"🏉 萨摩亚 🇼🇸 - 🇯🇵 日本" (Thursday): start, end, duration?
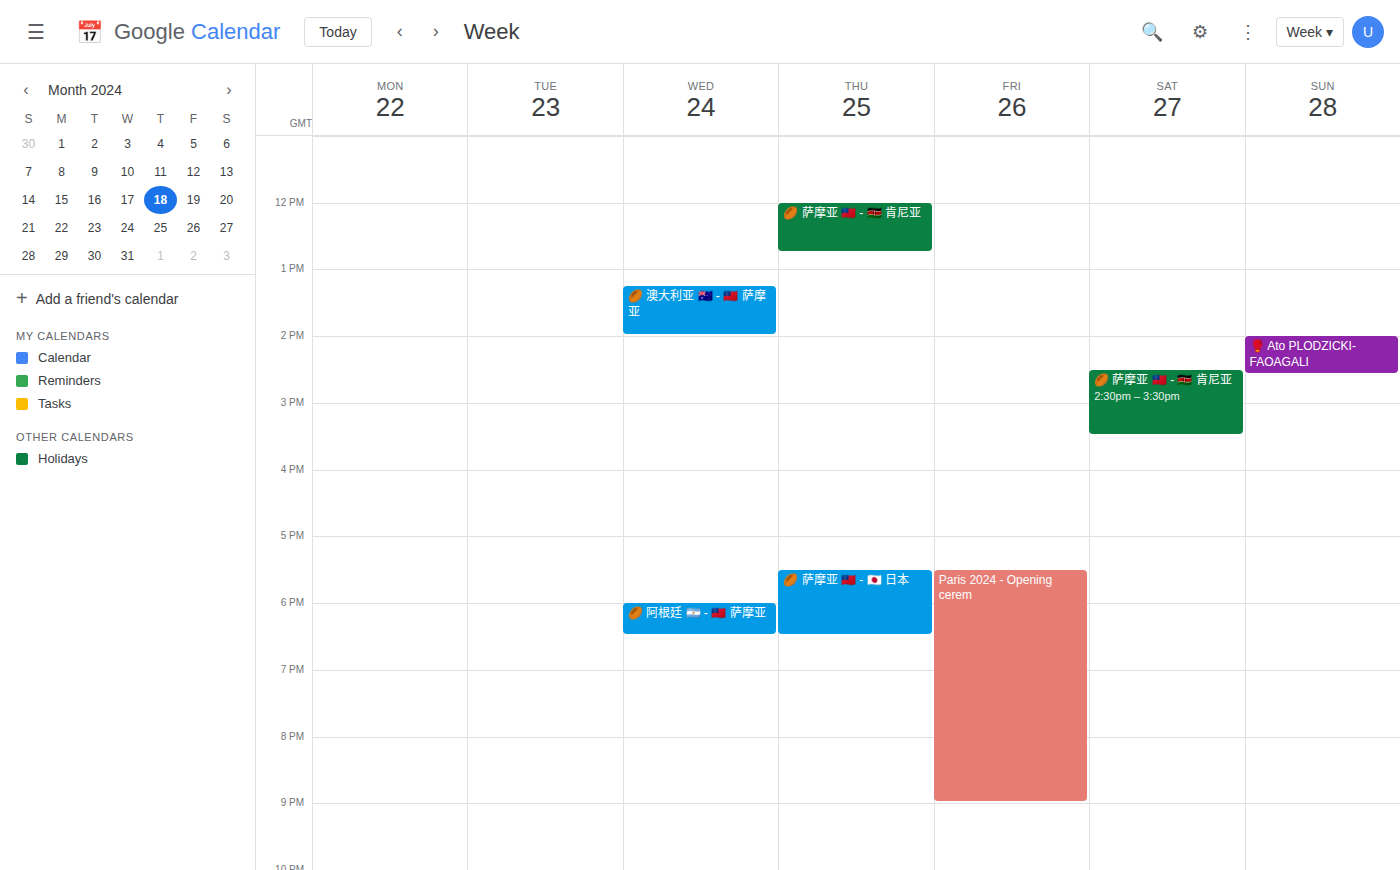
5:30 PM to 6:30 PM, 1 hour